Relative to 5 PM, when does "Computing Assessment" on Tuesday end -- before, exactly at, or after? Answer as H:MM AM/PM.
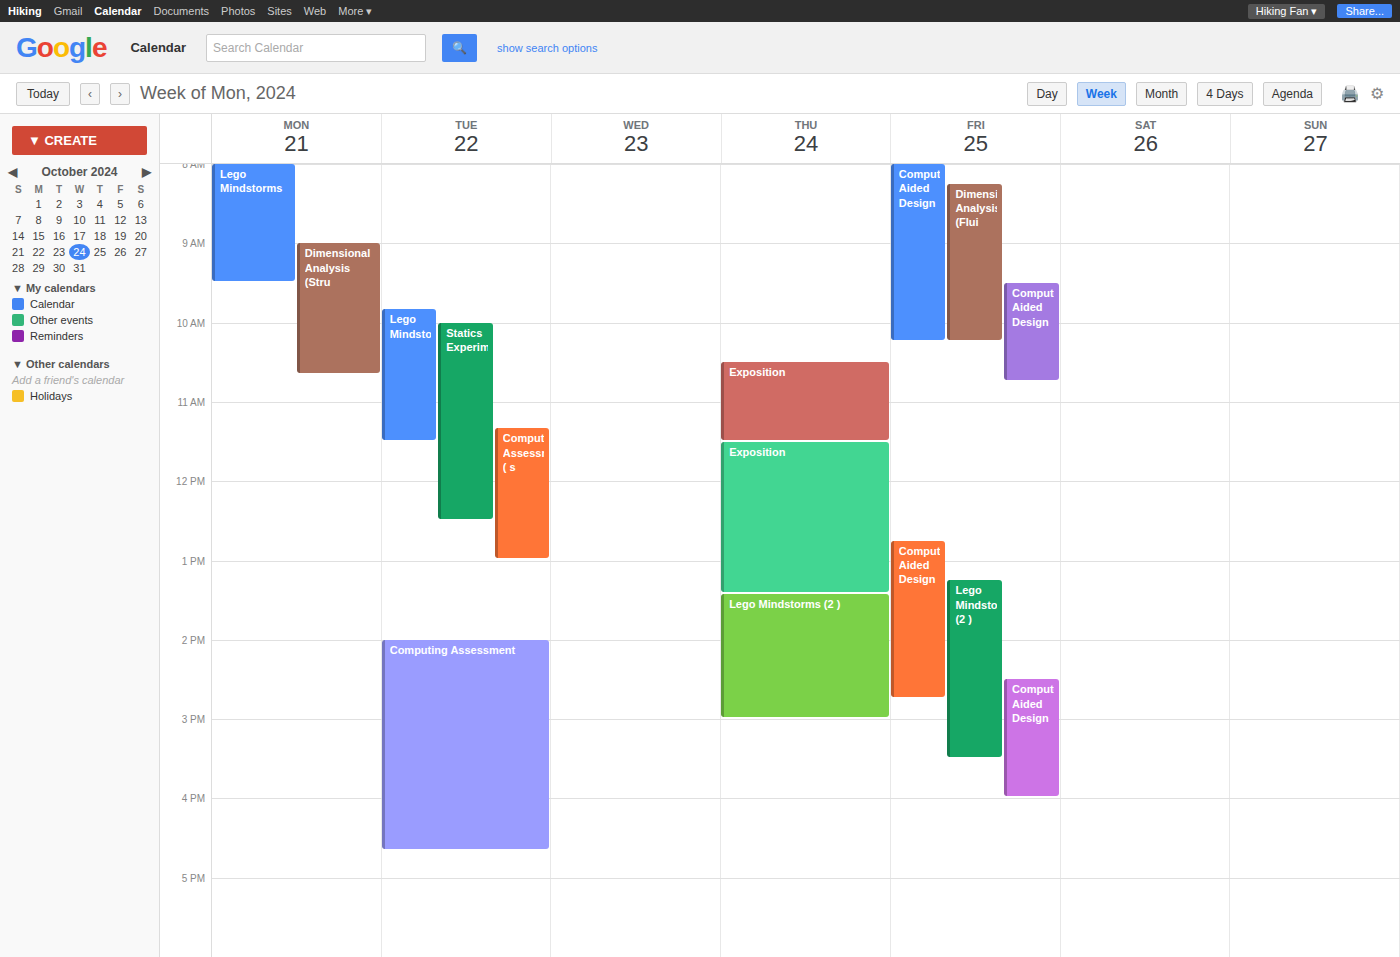
4:40 PM -- before 5 PM, 20 minutes above the 5 PM line.